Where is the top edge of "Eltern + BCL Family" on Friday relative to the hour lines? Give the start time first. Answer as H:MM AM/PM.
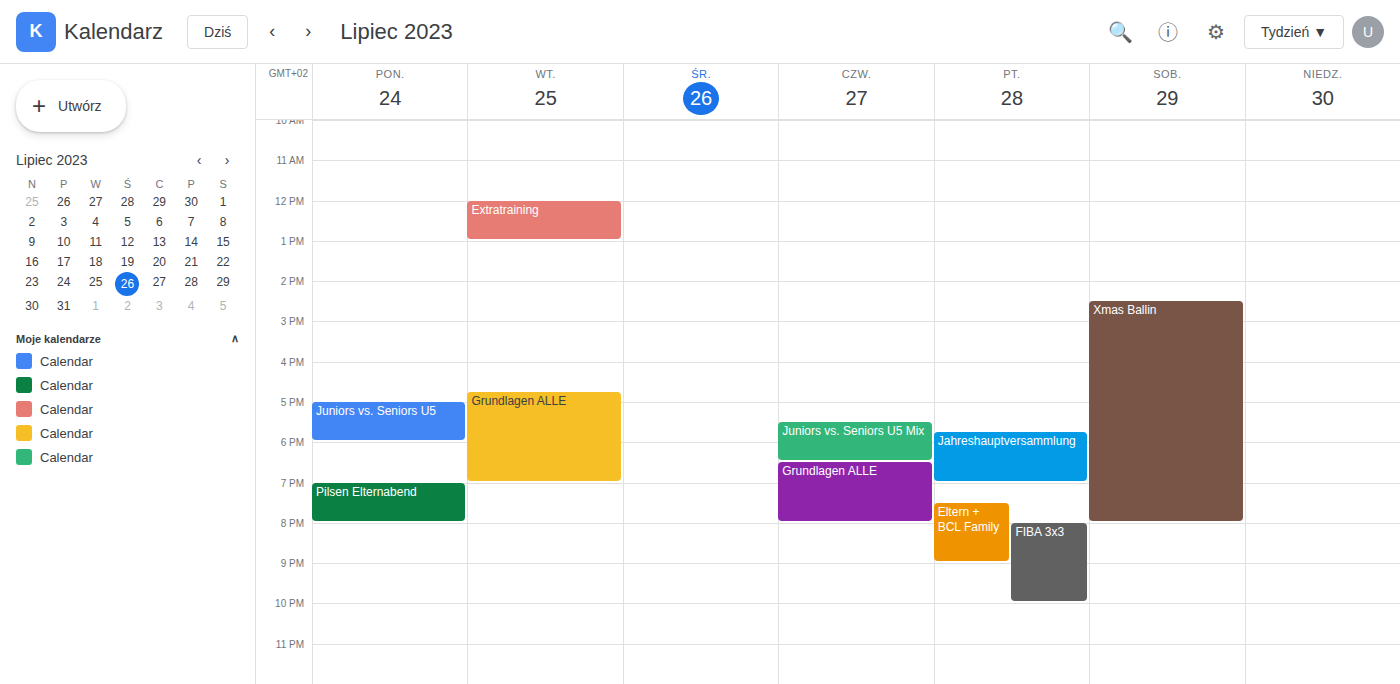
7:30 PM -- halfway between the 7 PM and 8 PM lines.